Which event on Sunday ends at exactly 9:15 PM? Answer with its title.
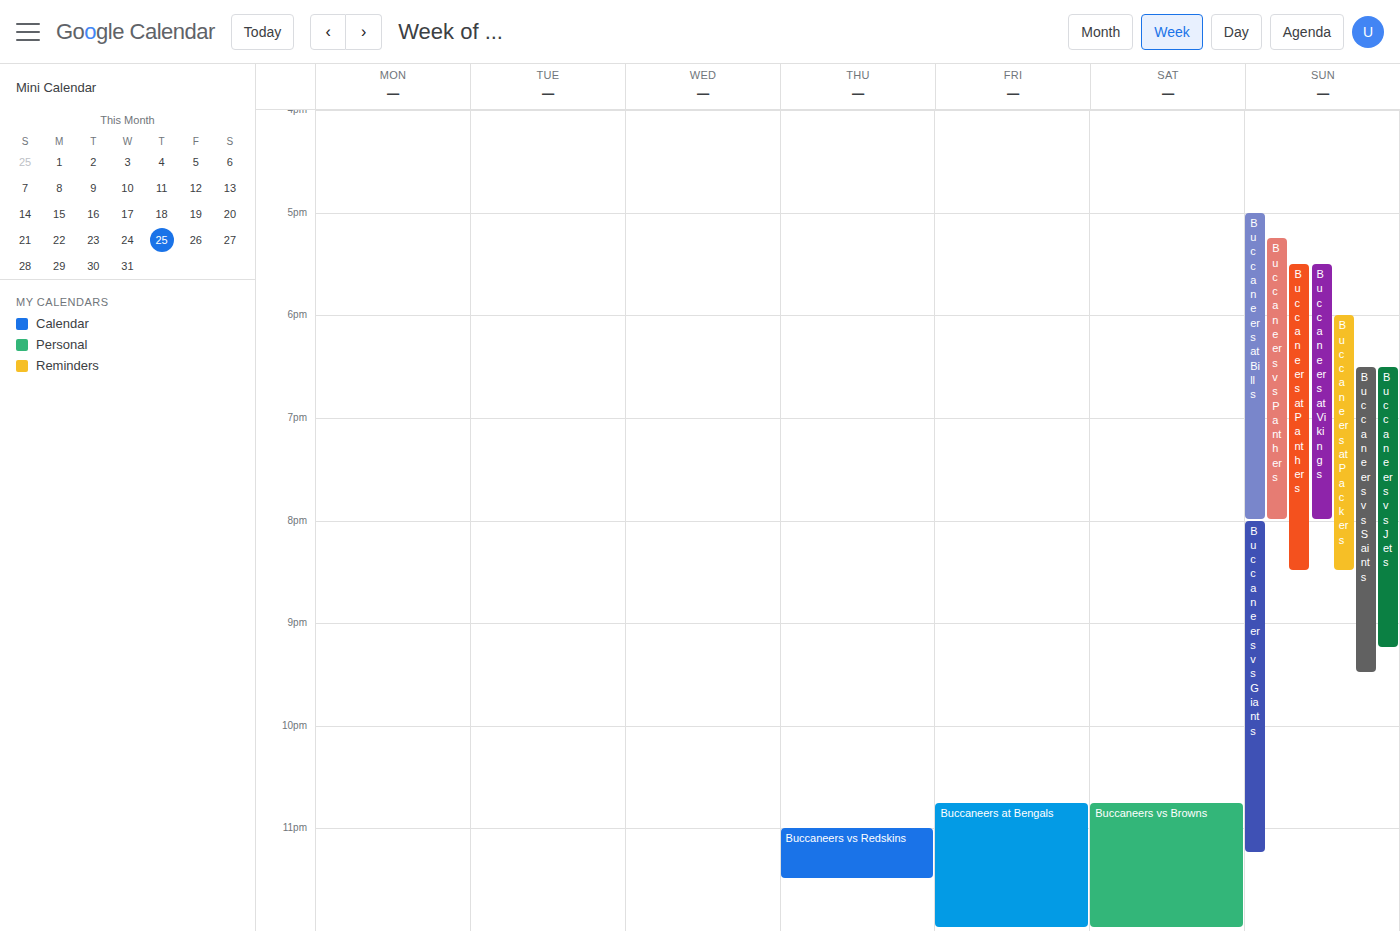
"Buccaneers vs Jets"